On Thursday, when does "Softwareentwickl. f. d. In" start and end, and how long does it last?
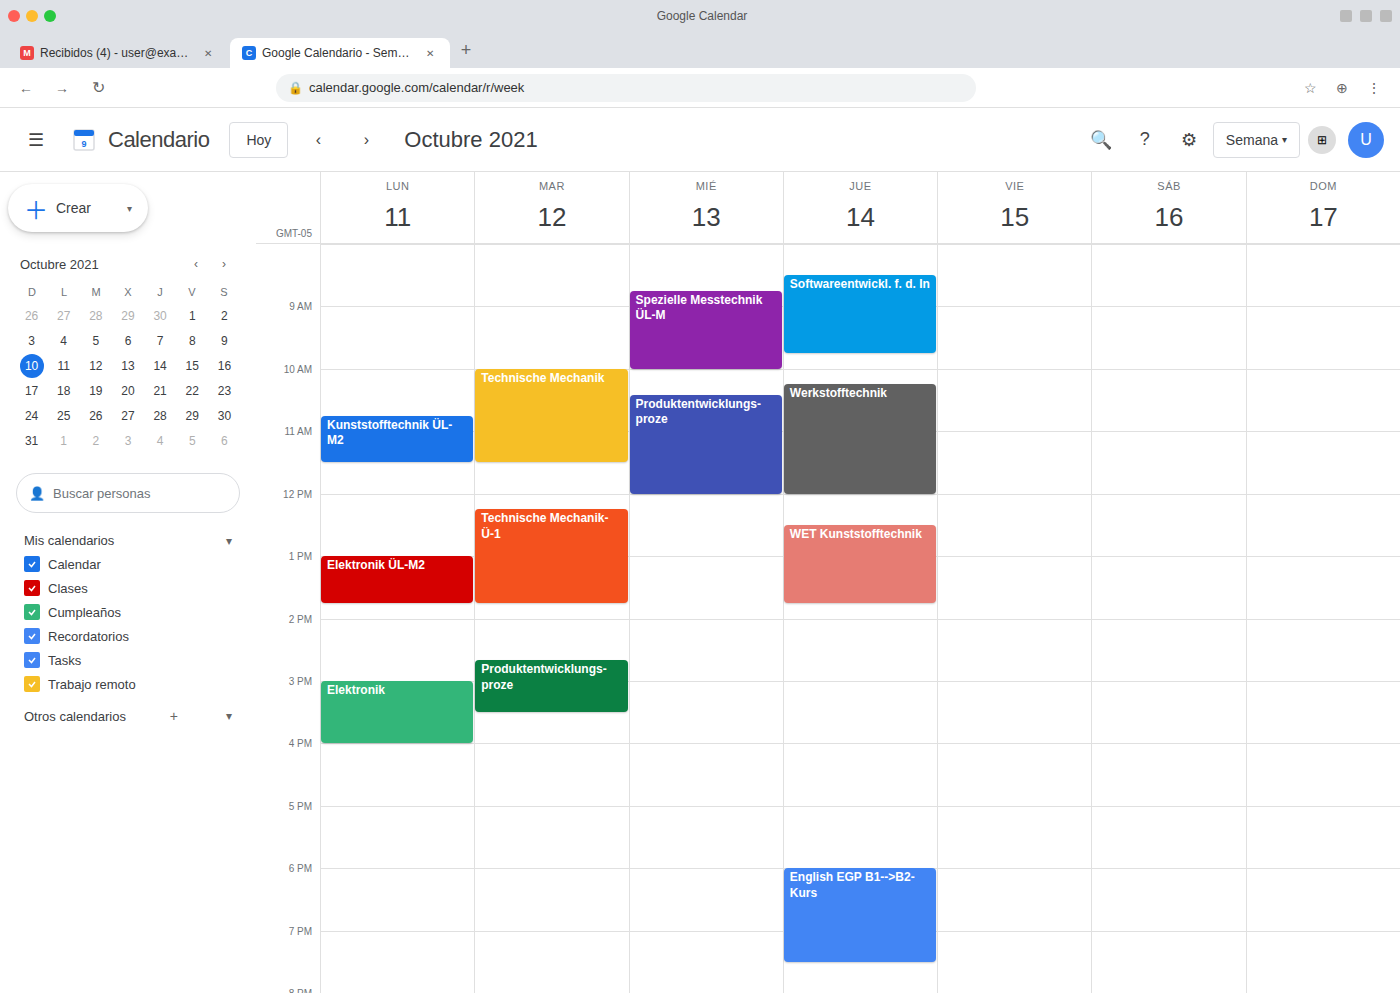
8:30 AM to 9:45 AM, 1 hour 15 minutes